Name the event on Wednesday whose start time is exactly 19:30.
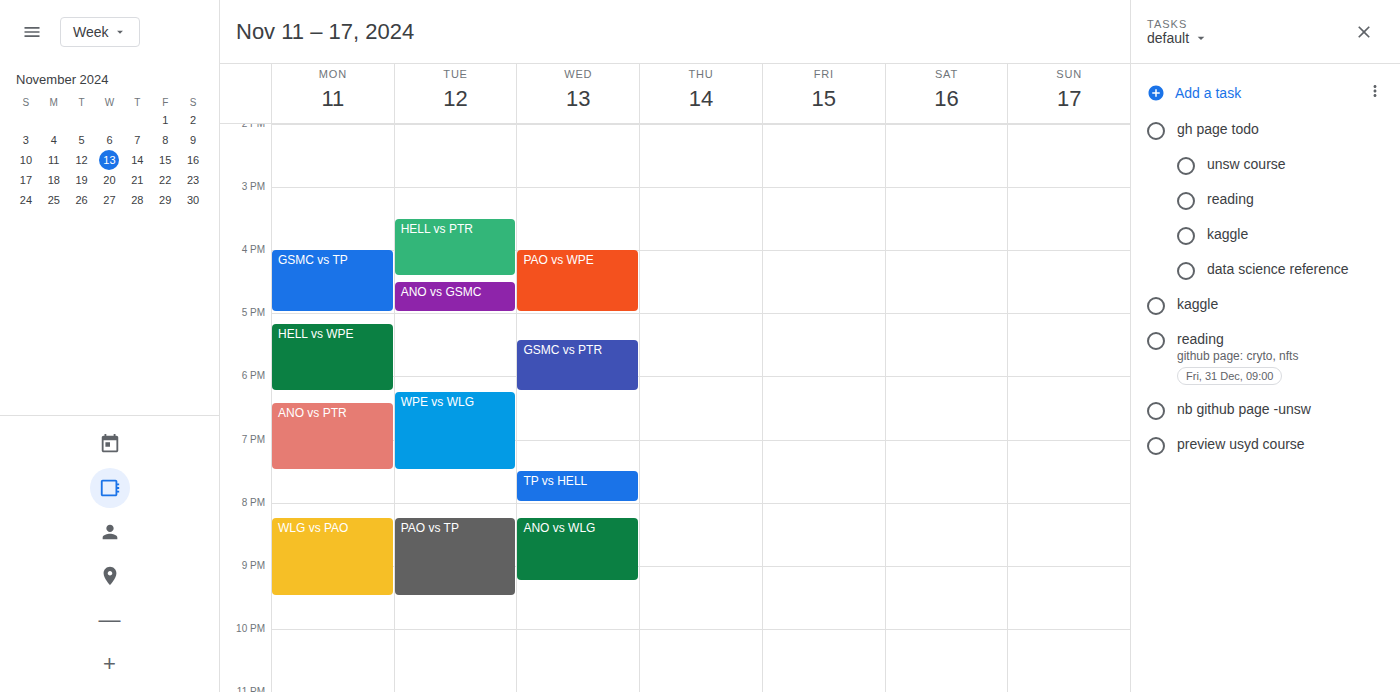
"TP vs HELL"